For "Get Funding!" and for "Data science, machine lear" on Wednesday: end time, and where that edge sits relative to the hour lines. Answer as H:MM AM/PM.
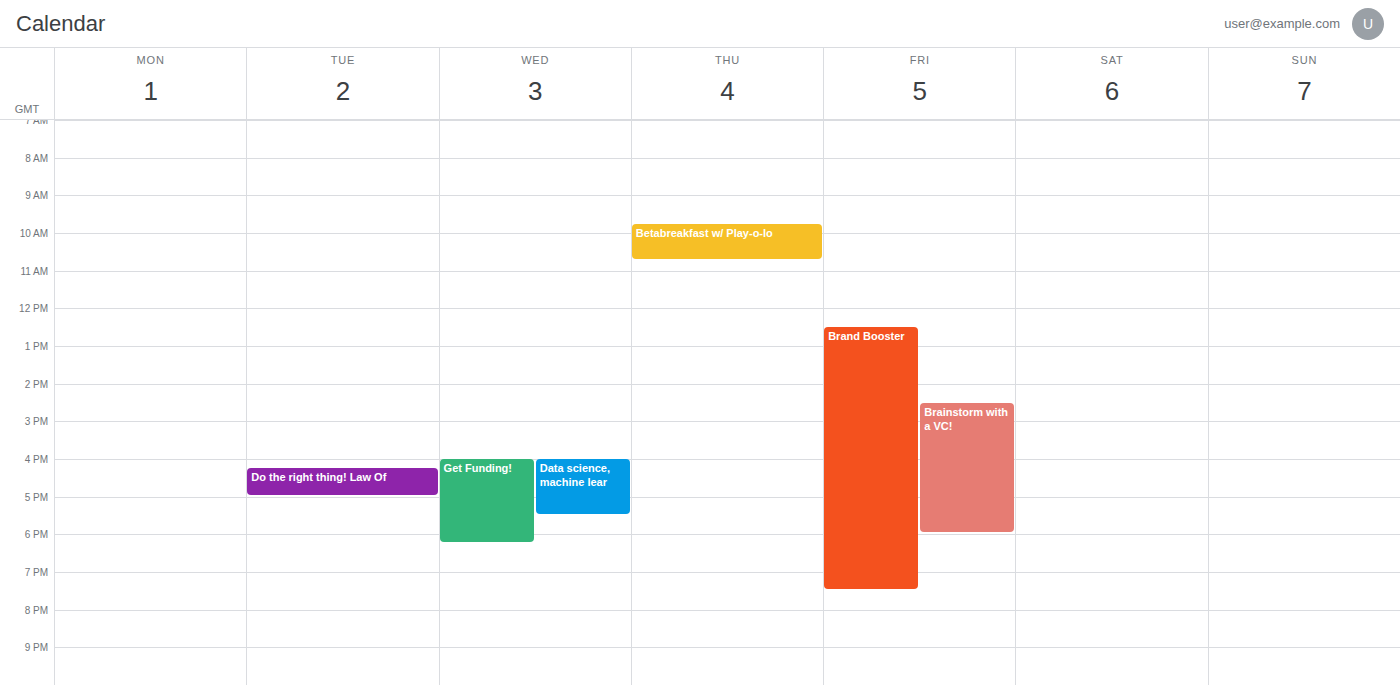
"Get Funding!": 6:15 PM, neither: a quarter of the way from the 6 PM line to the 7 PM line. "Data science, machine lear": 5:30 PM, halfway between the 5 PM and 6 PM lines.